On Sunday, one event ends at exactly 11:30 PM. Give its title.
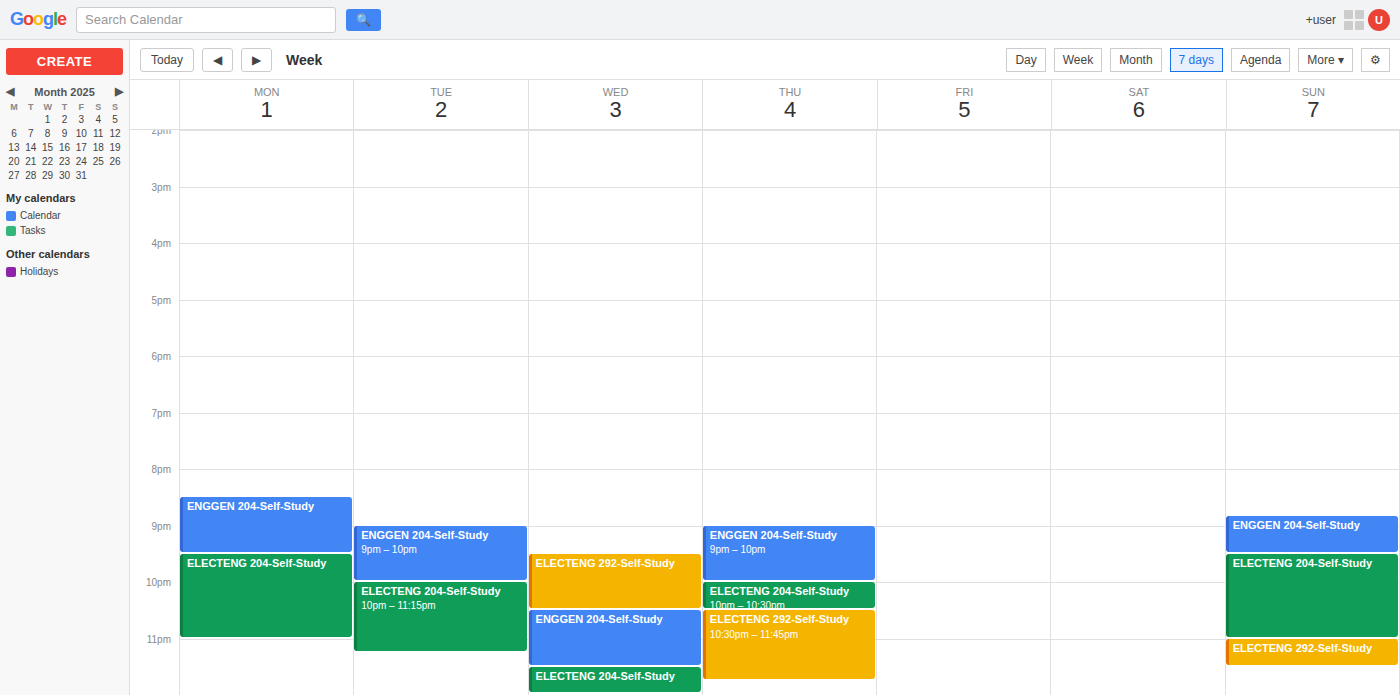
"ELECTENG 292-Self-Study"